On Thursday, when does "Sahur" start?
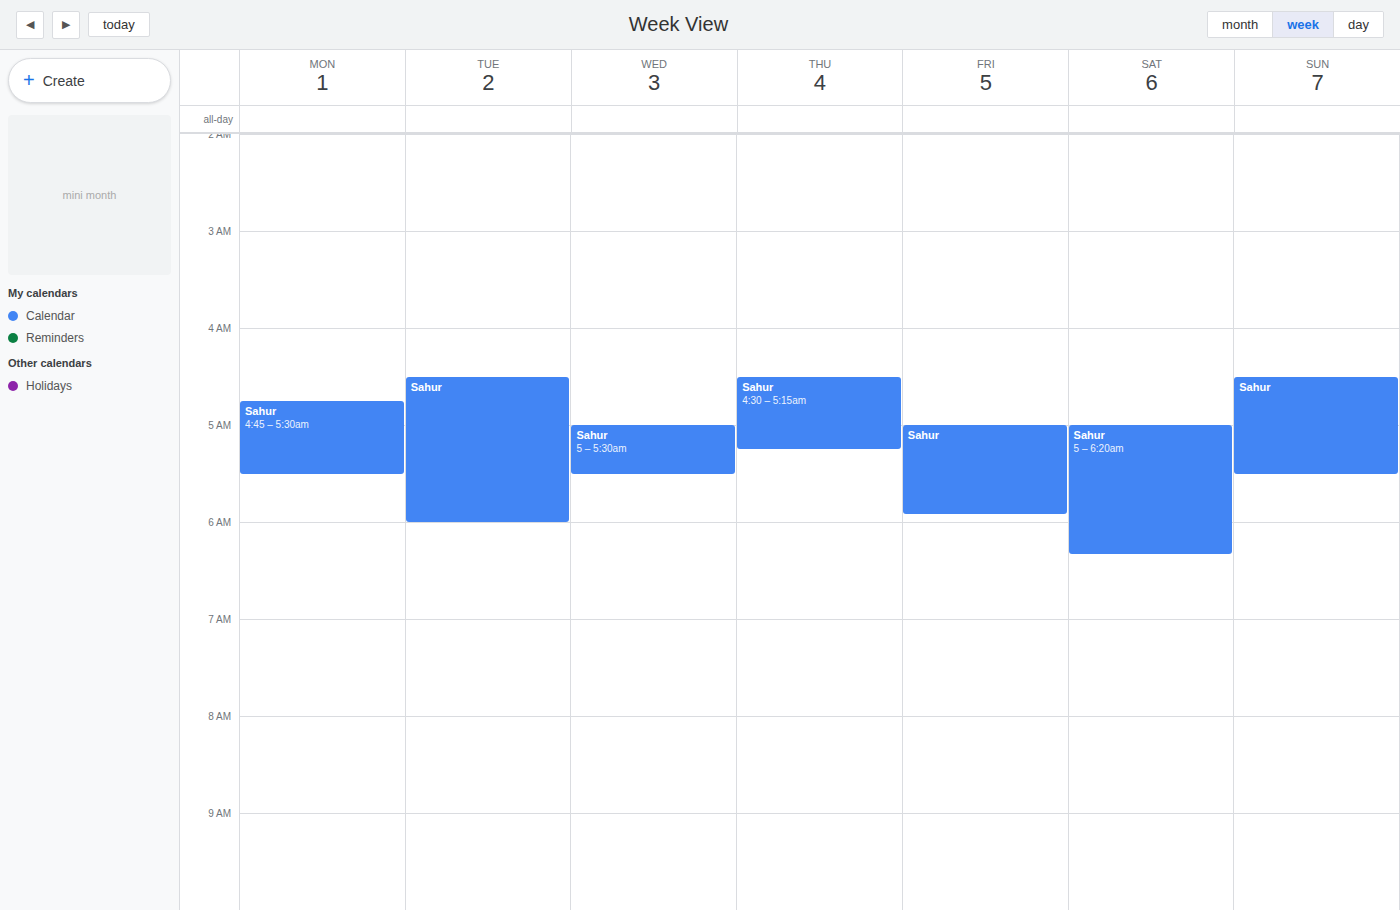
04:30